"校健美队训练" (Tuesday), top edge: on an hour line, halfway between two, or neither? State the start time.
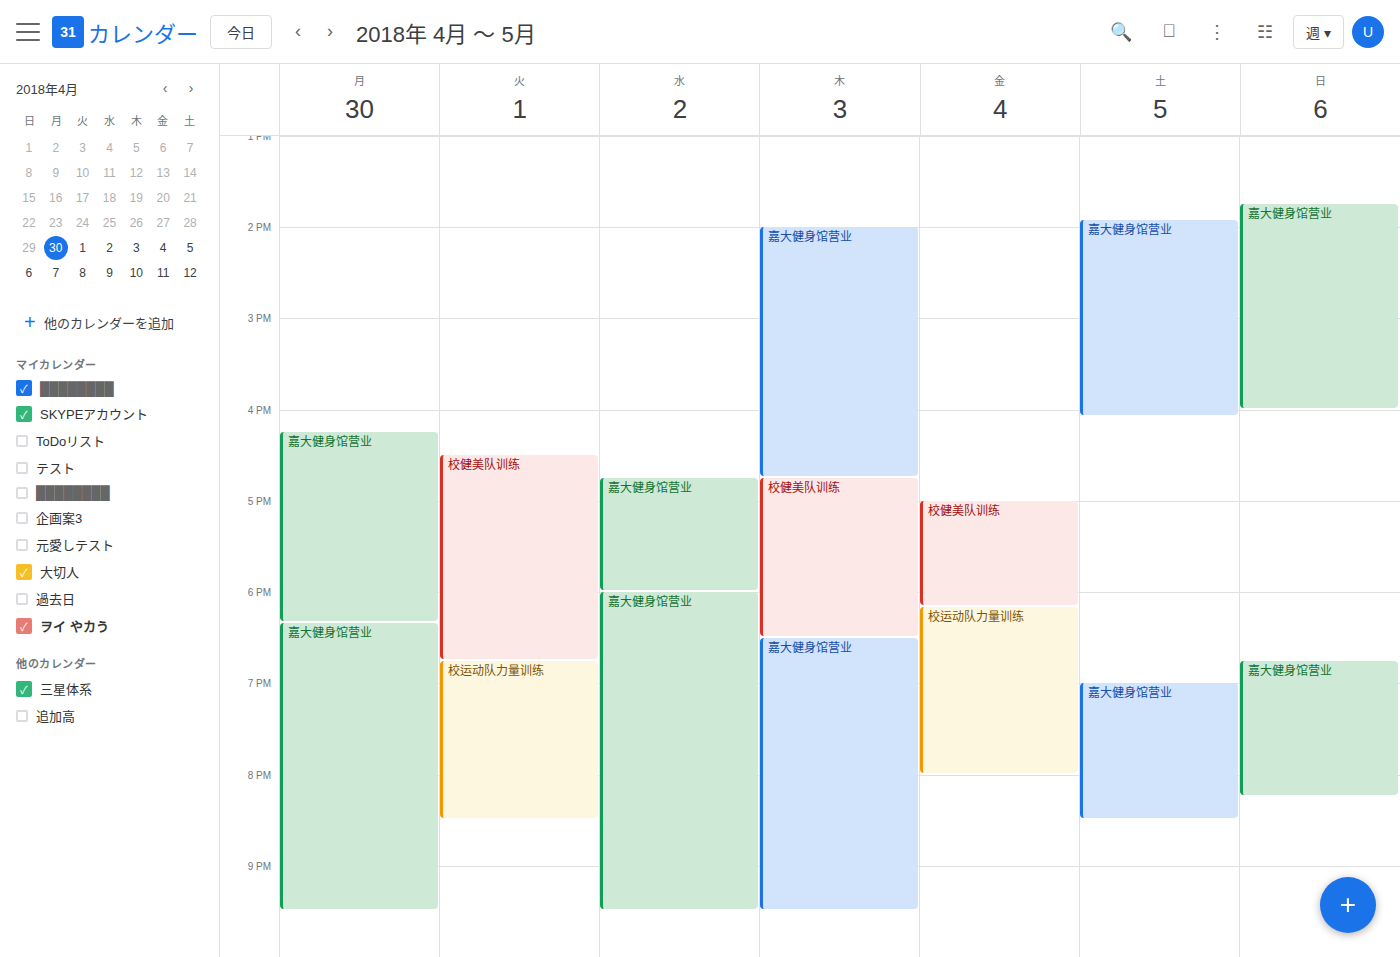
4:30 PM -- halfway between the 4 PM and 5 PM lines.